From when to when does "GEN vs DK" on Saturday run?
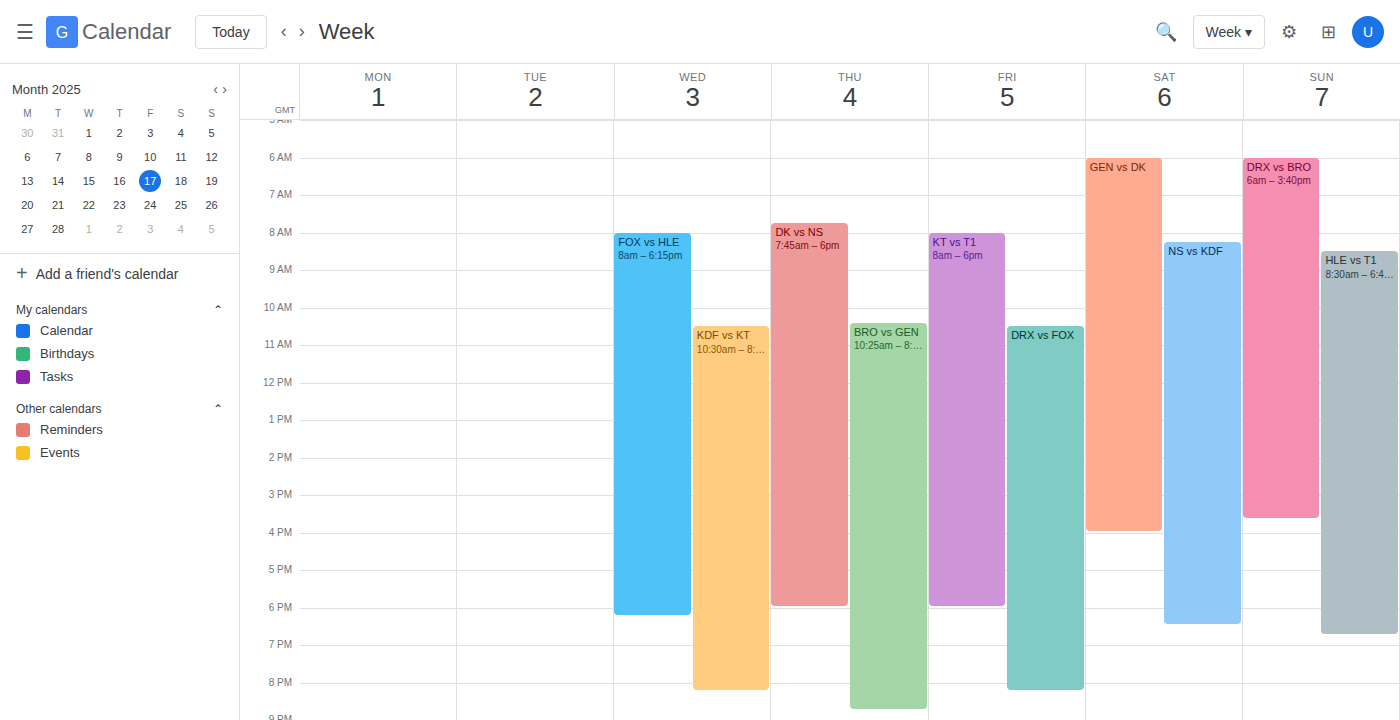
6:00 AM to 4:00 PM